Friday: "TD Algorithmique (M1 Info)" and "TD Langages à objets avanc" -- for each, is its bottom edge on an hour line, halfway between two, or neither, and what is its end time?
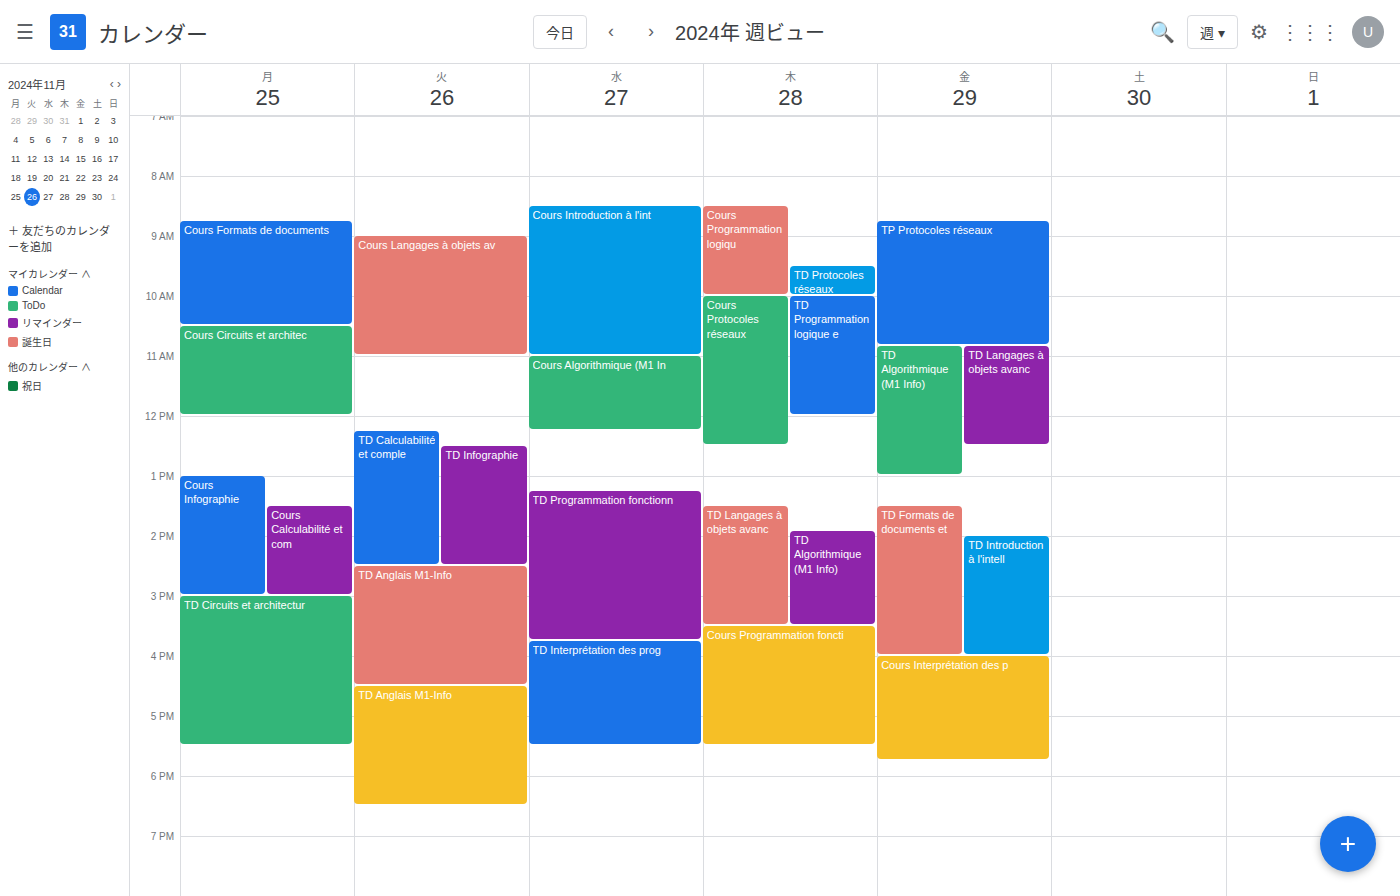
"TD Algorithmique (M1 Info)": 1:00 PM, exactly on the 1 PM line. "TD Langages à objets avanc": 12:30 PM, halfway between the 12 PM and 1 PM lines.